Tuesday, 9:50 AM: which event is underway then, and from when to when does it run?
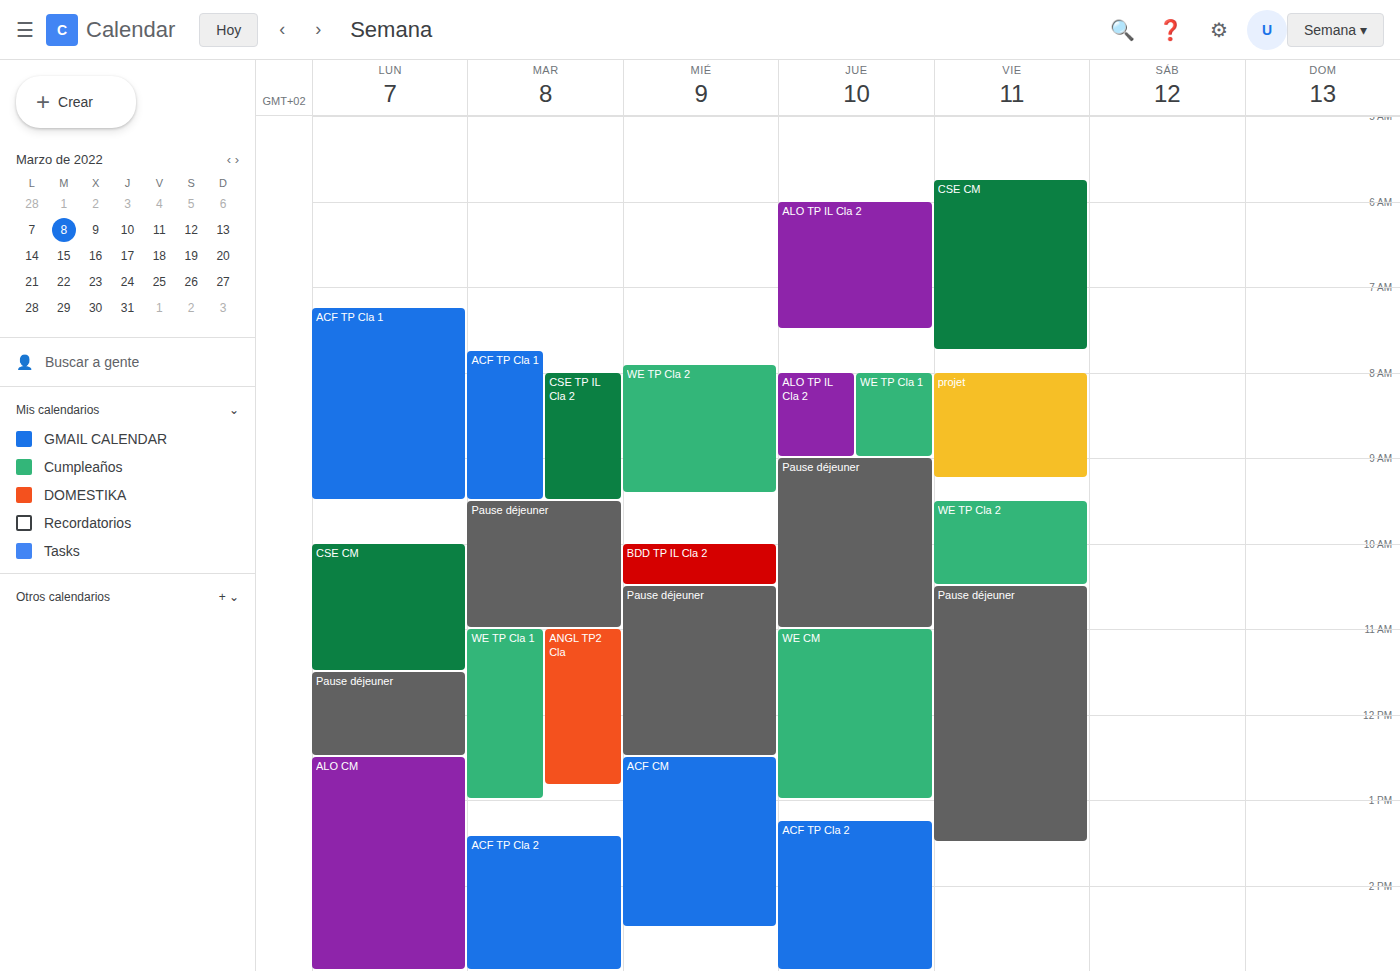
"Pause déjeuner", 9:30 AM to 11:00 AM